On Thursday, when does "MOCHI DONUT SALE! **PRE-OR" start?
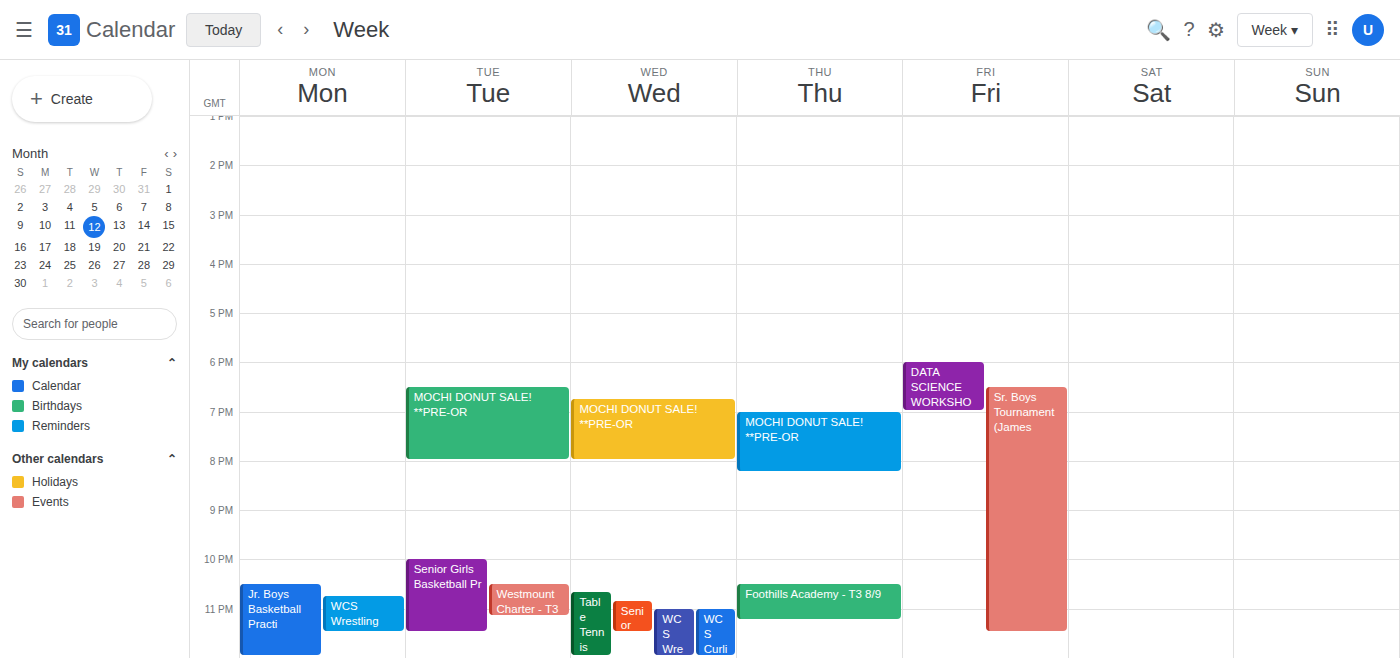
7:00 PM